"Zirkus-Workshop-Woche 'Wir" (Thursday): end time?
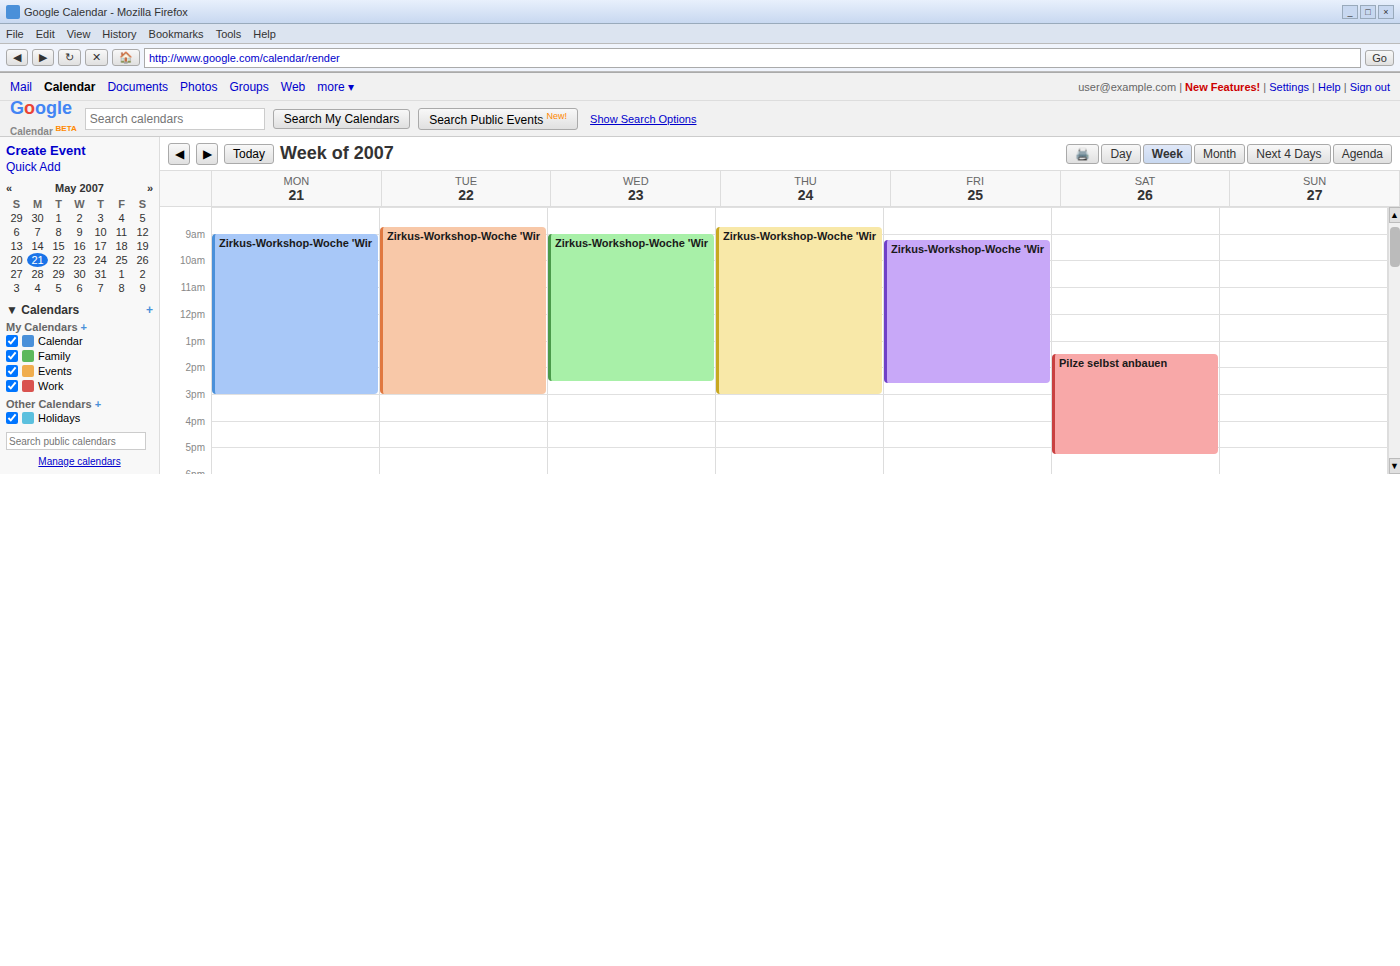
3:00 PM